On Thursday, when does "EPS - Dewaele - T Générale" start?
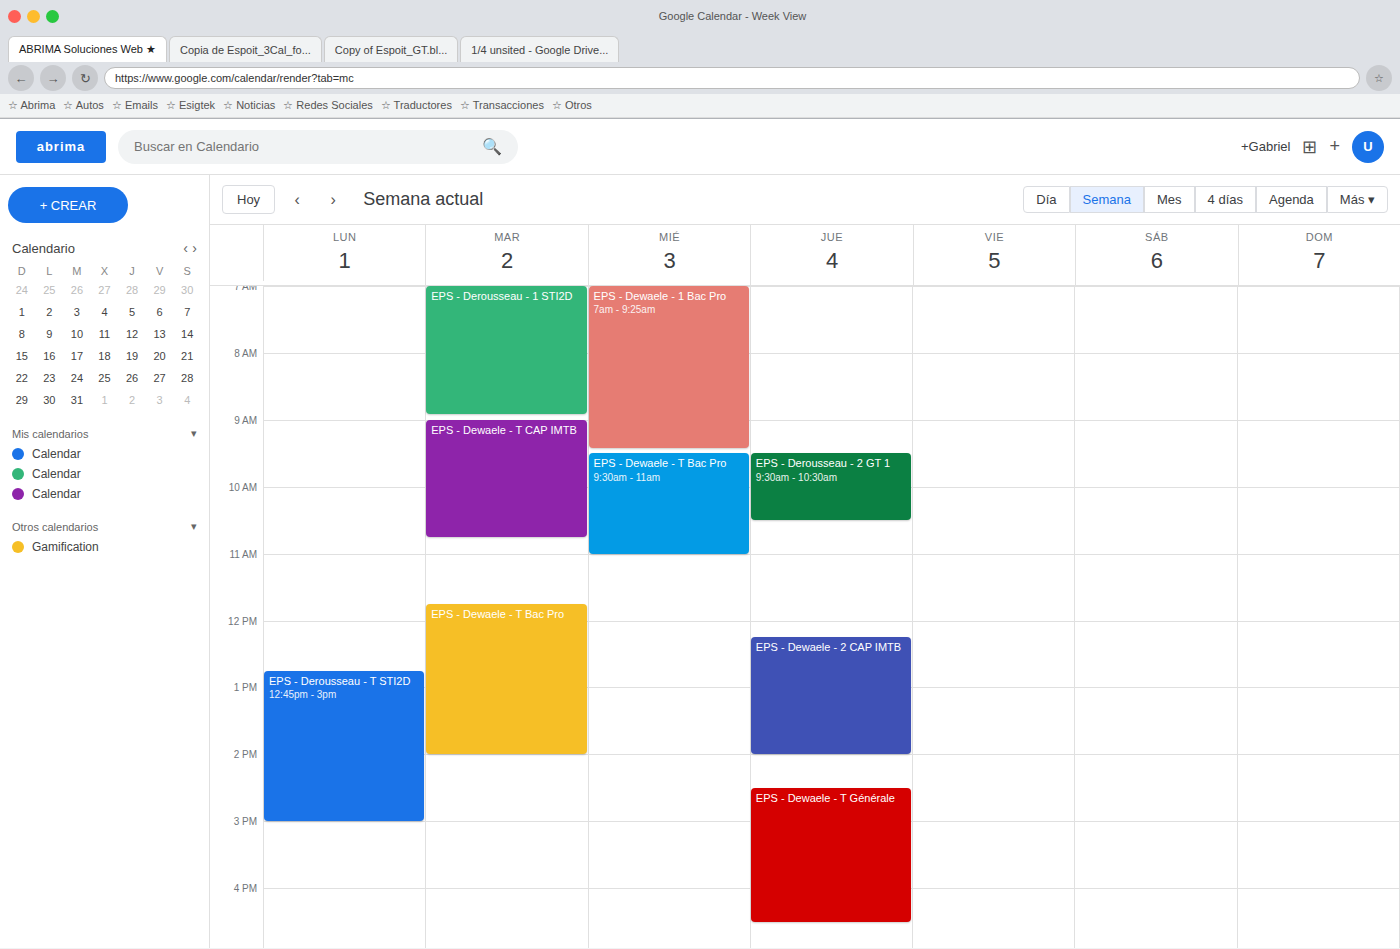
2:30 PM